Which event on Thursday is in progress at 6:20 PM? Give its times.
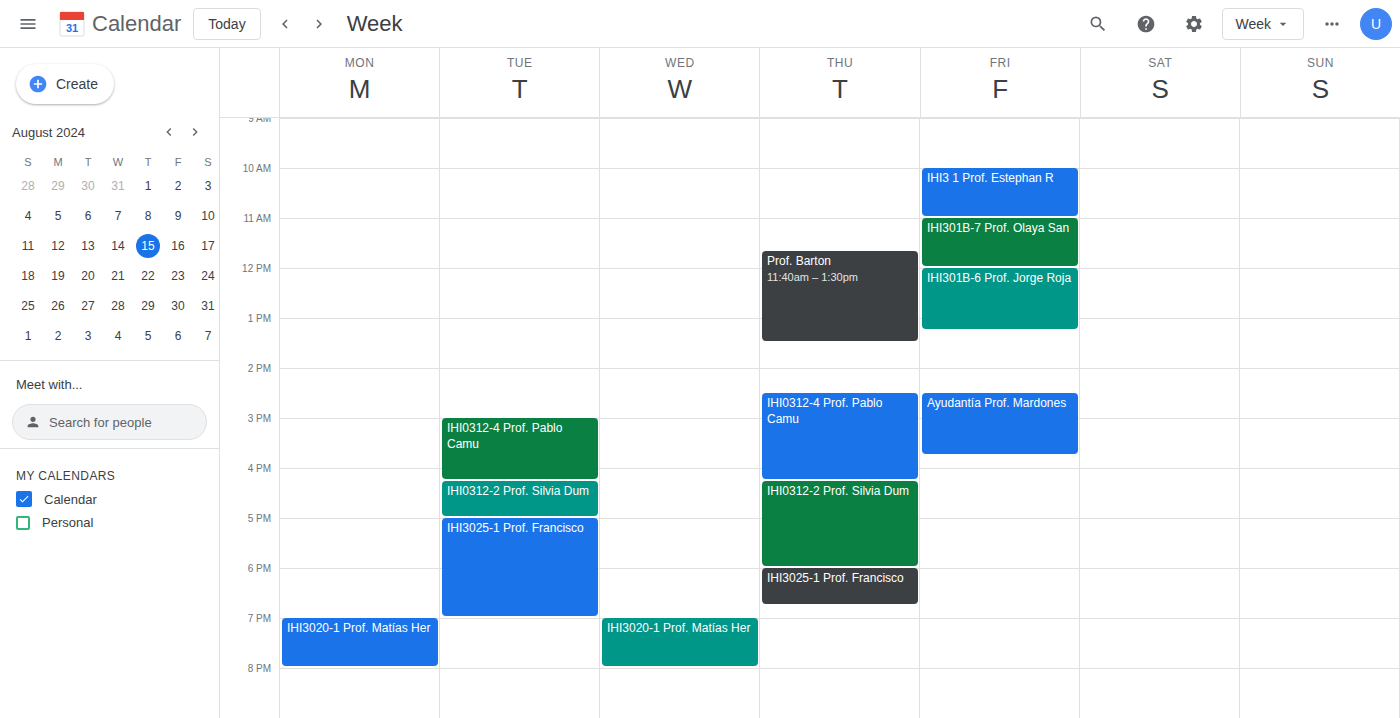
"IHI3025-1 Prof. Francisco", 6:00 PM to 6:45 PM